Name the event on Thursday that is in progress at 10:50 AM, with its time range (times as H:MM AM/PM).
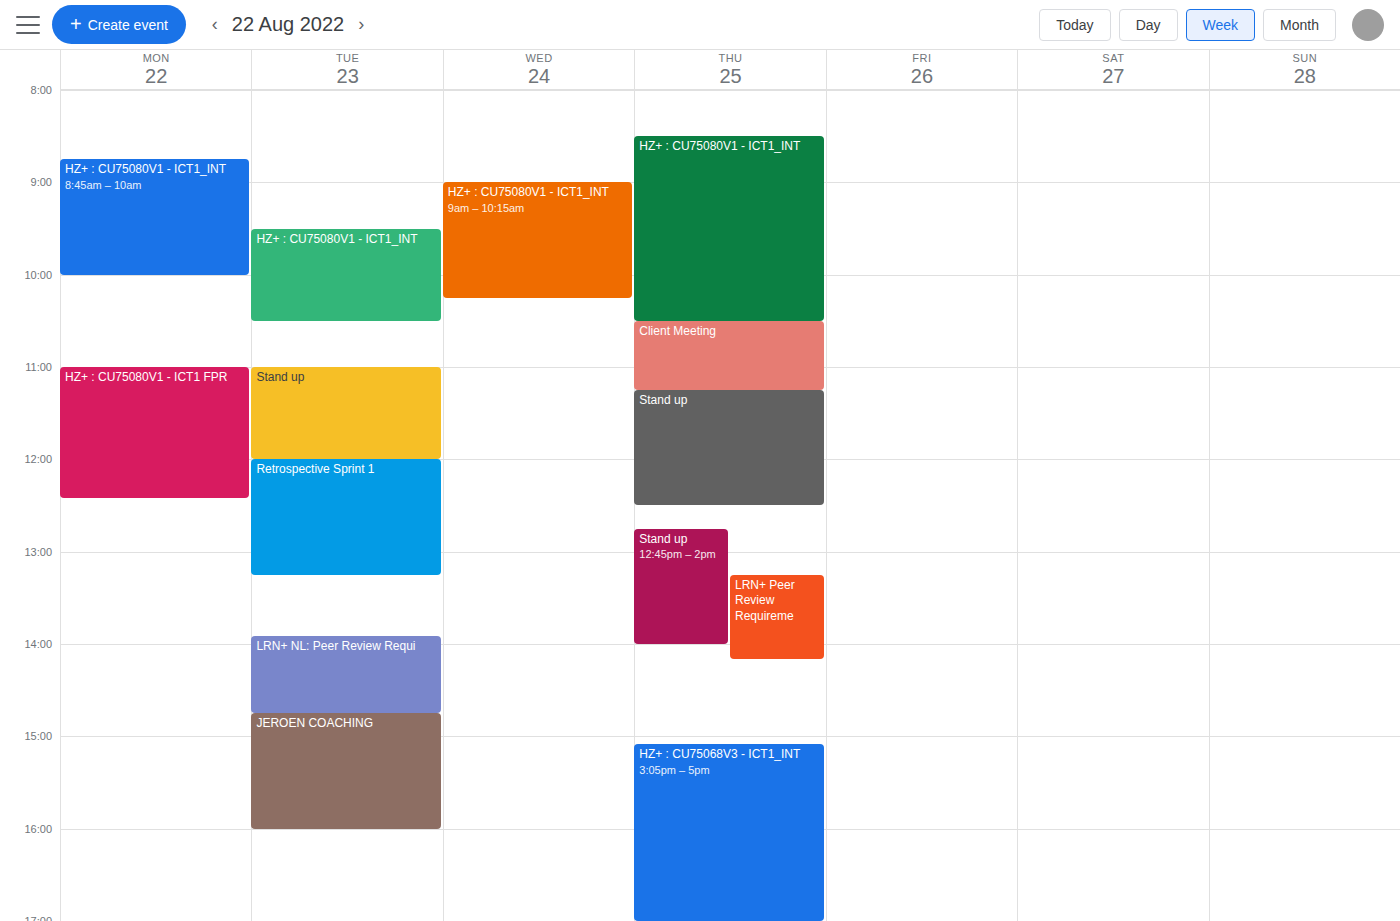
"Client Meeting", 10:30 AM to 11:15 AM